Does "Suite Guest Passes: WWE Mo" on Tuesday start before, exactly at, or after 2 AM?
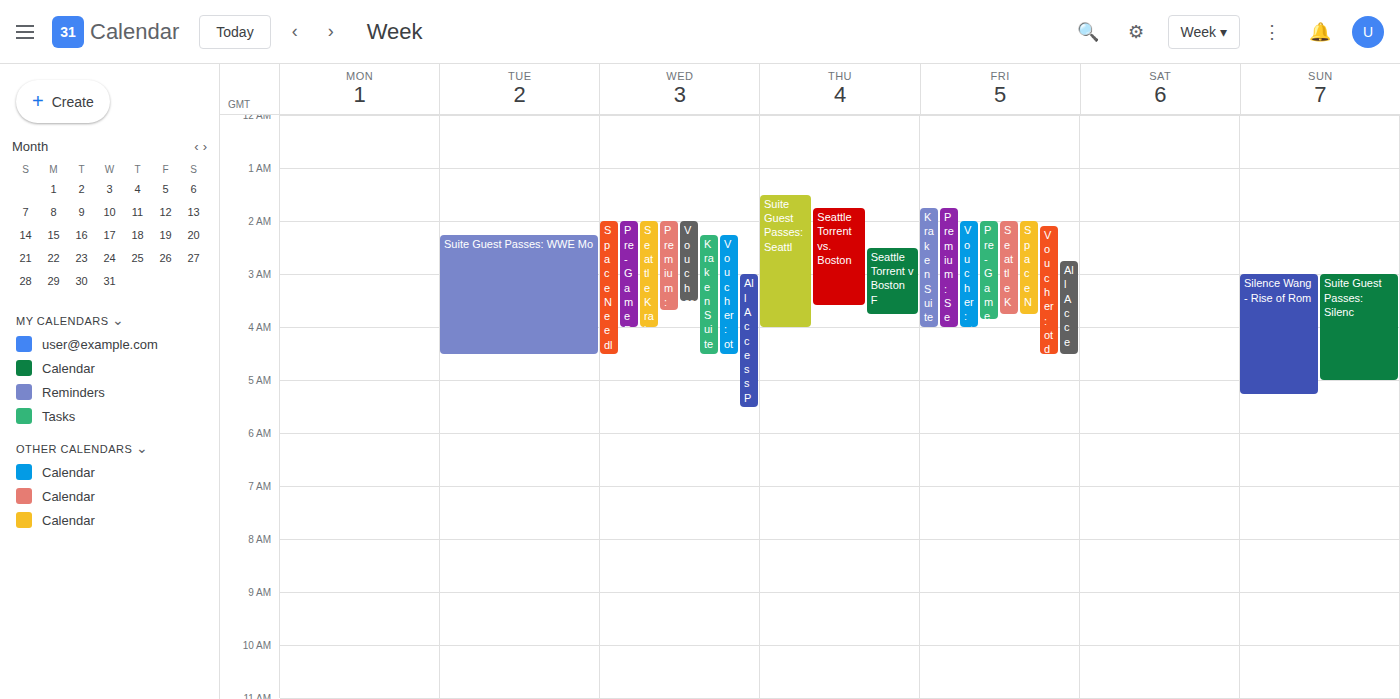
2:15 AM -- after 2 AM, 15 minutes below the 2 AM line.